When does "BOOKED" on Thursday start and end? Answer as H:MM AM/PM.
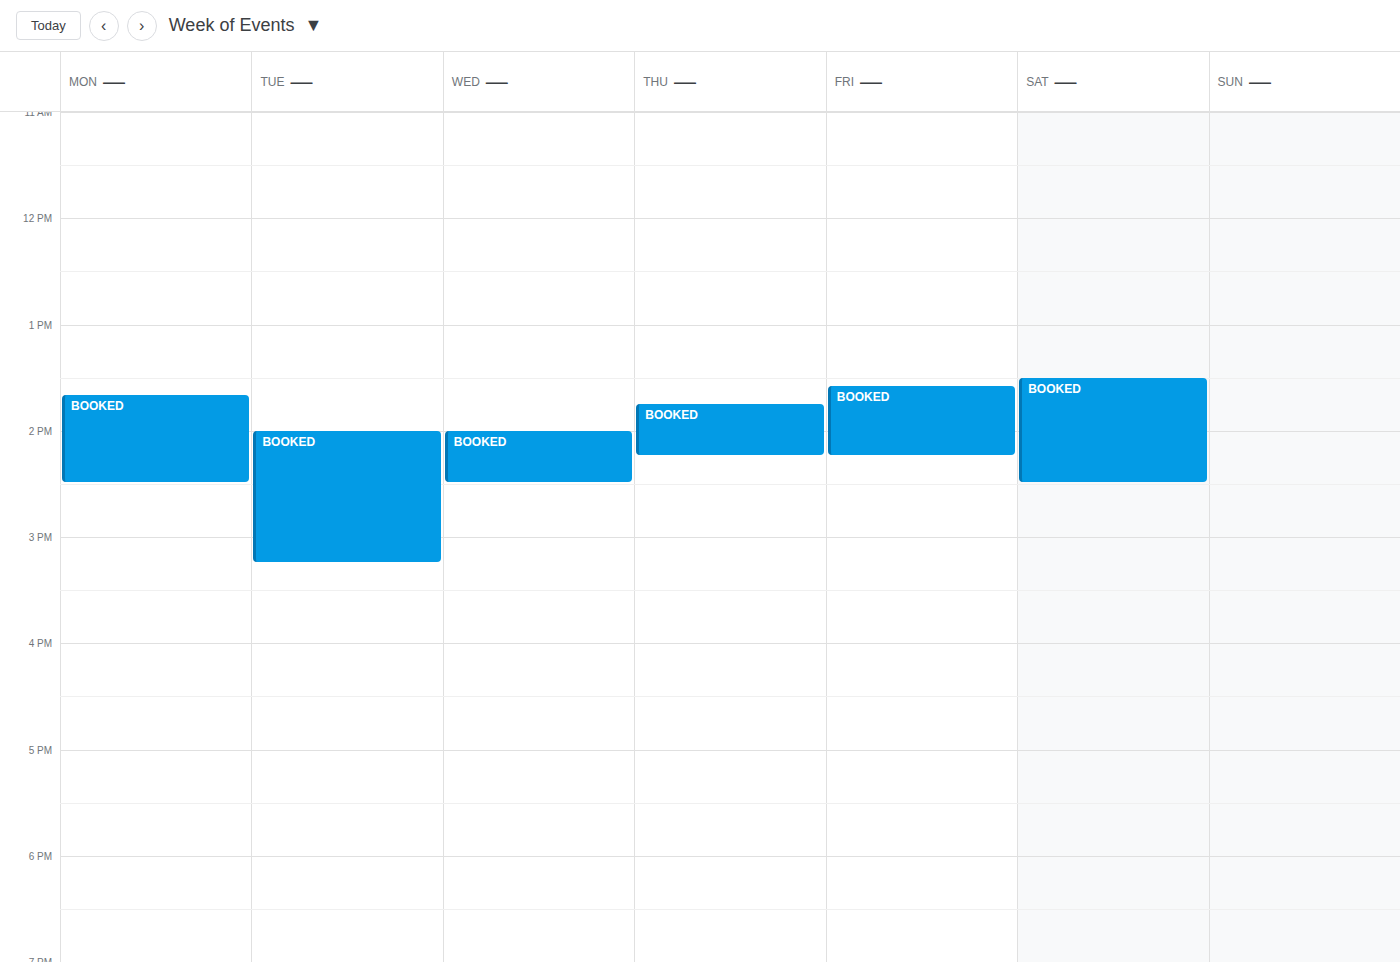
1:45 PM to 2:15 PM